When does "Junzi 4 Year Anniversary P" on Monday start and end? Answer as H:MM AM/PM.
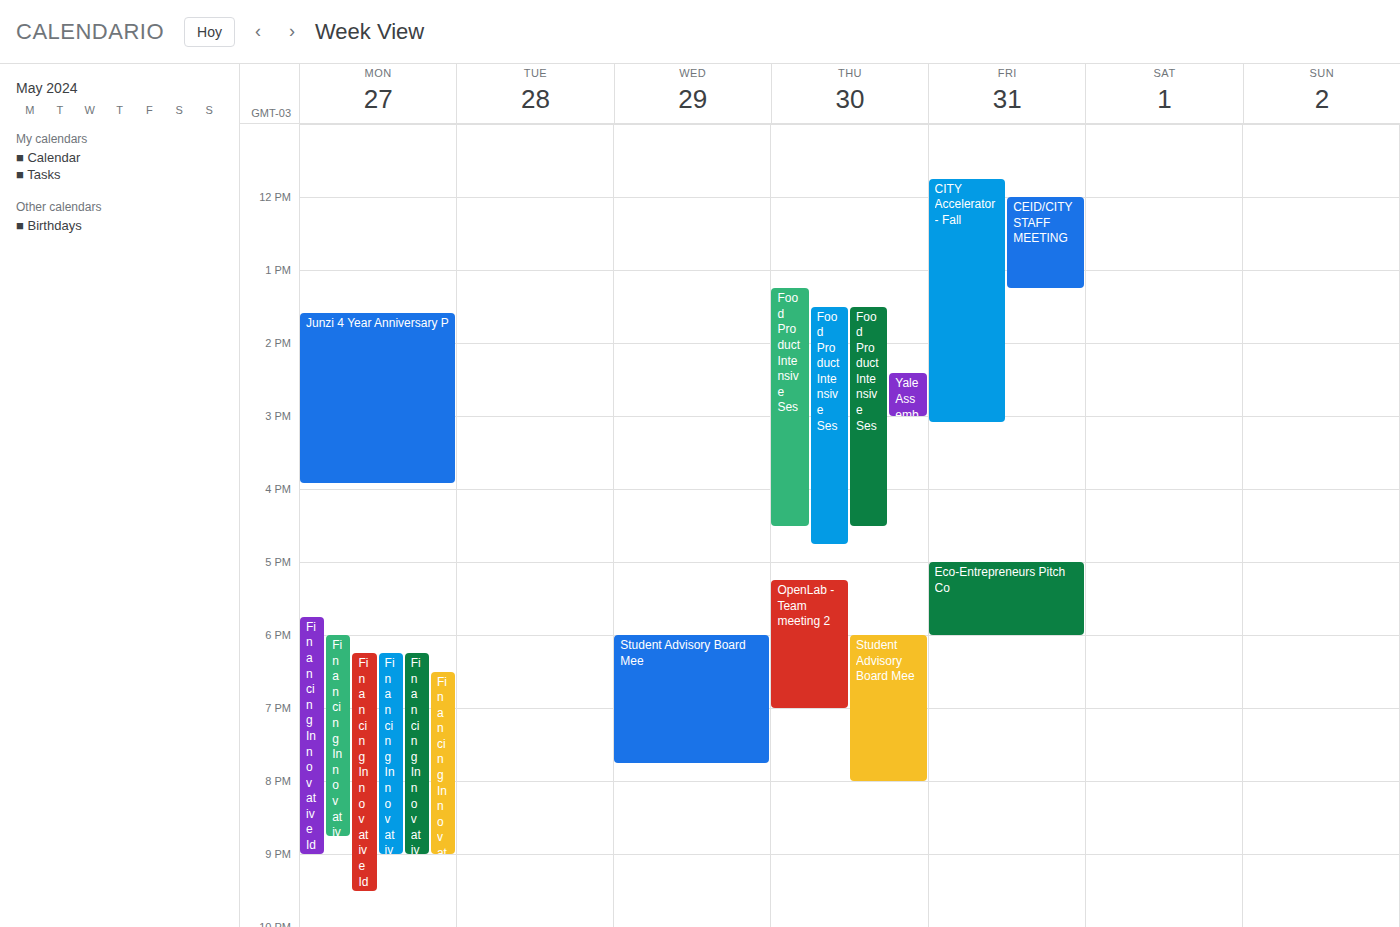
1:35 PM to 3:55 PM